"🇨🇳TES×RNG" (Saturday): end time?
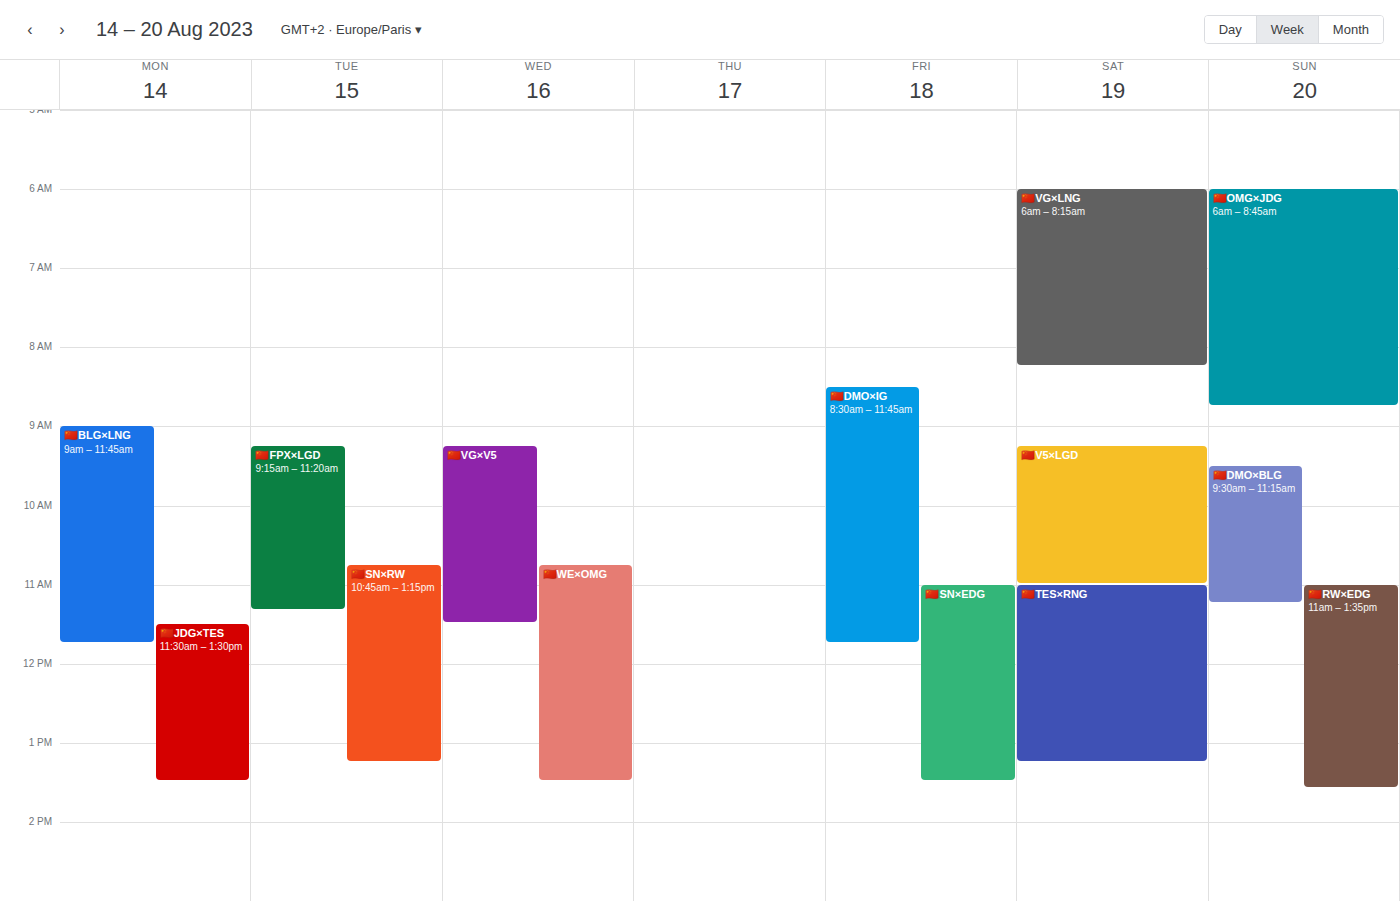
1:15 PM